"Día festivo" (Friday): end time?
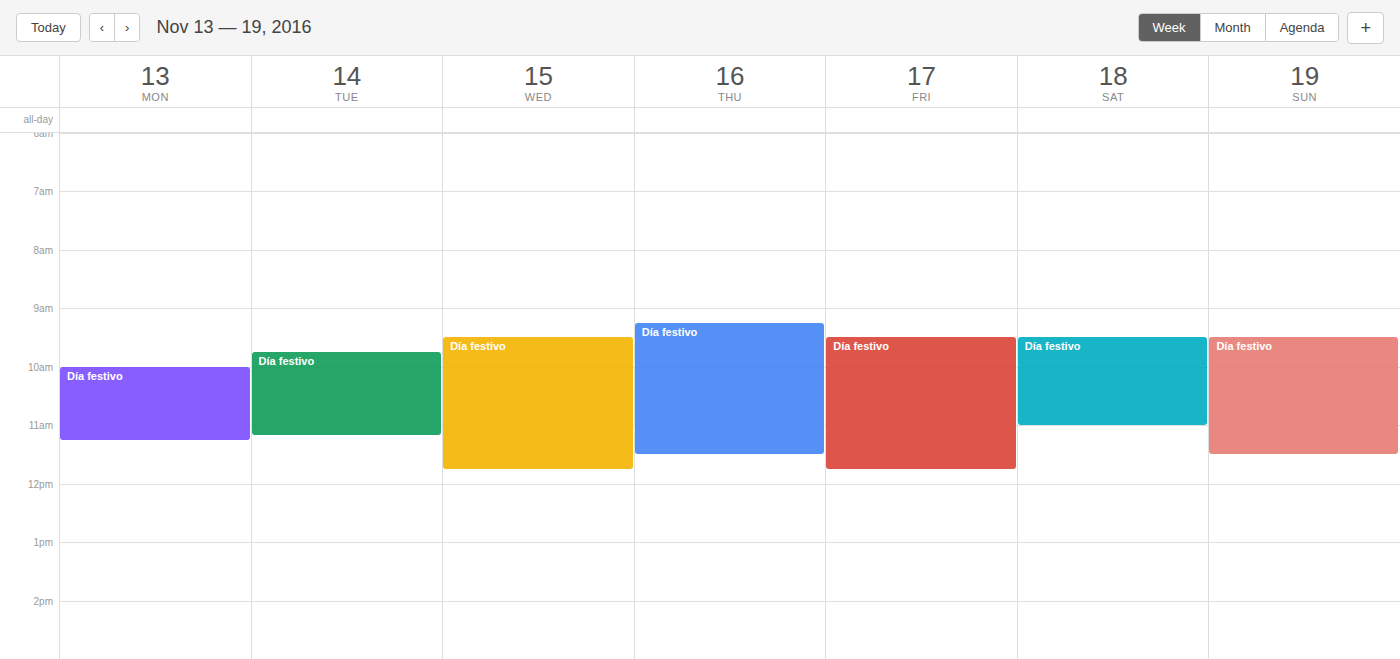
11:45 AM